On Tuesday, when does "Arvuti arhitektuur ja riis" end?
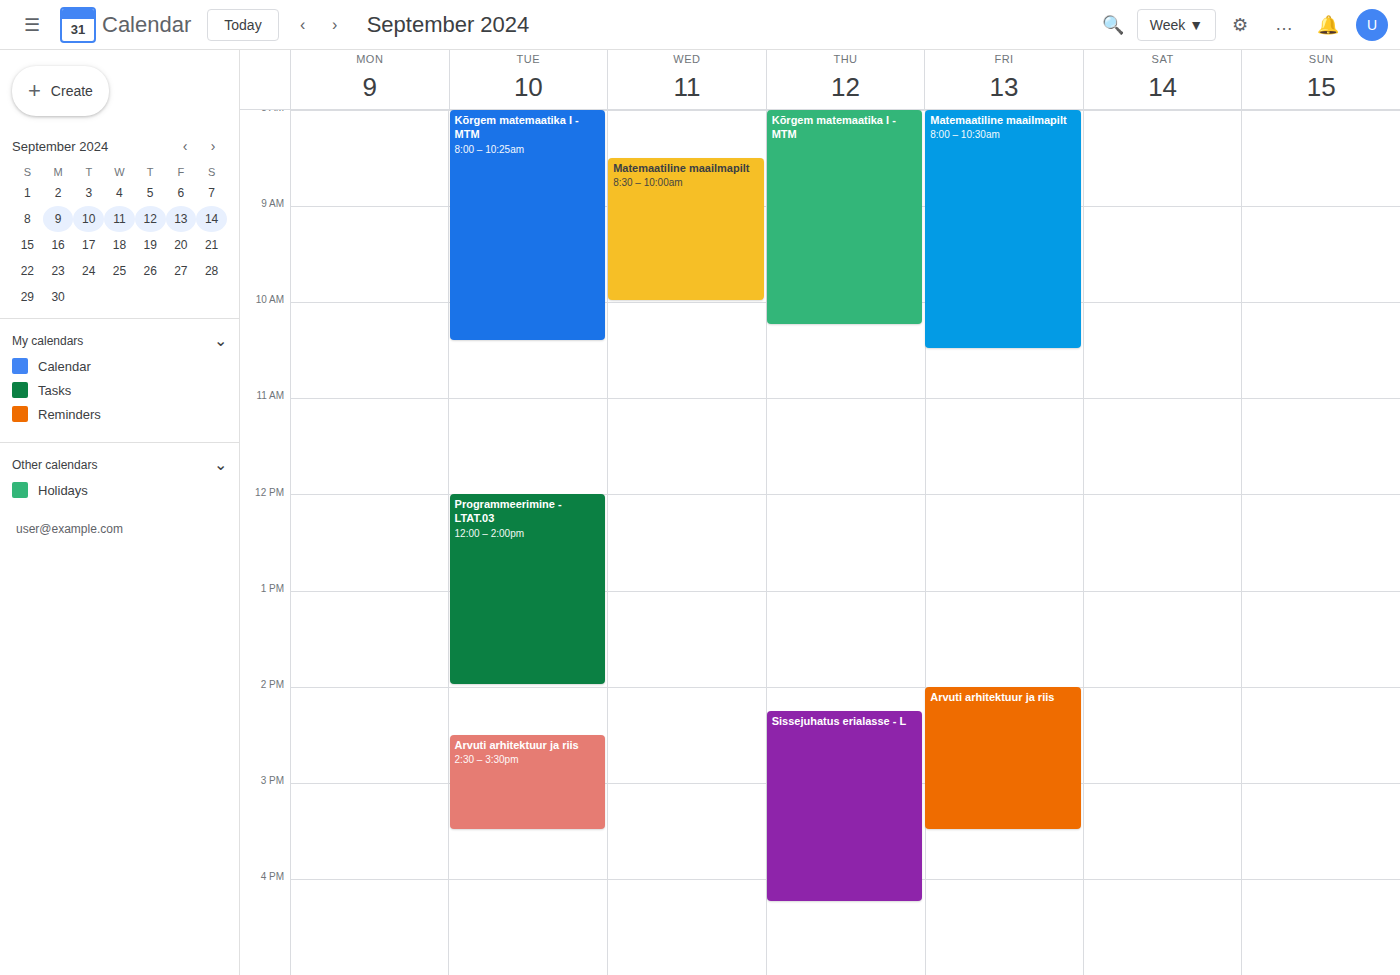
15:30